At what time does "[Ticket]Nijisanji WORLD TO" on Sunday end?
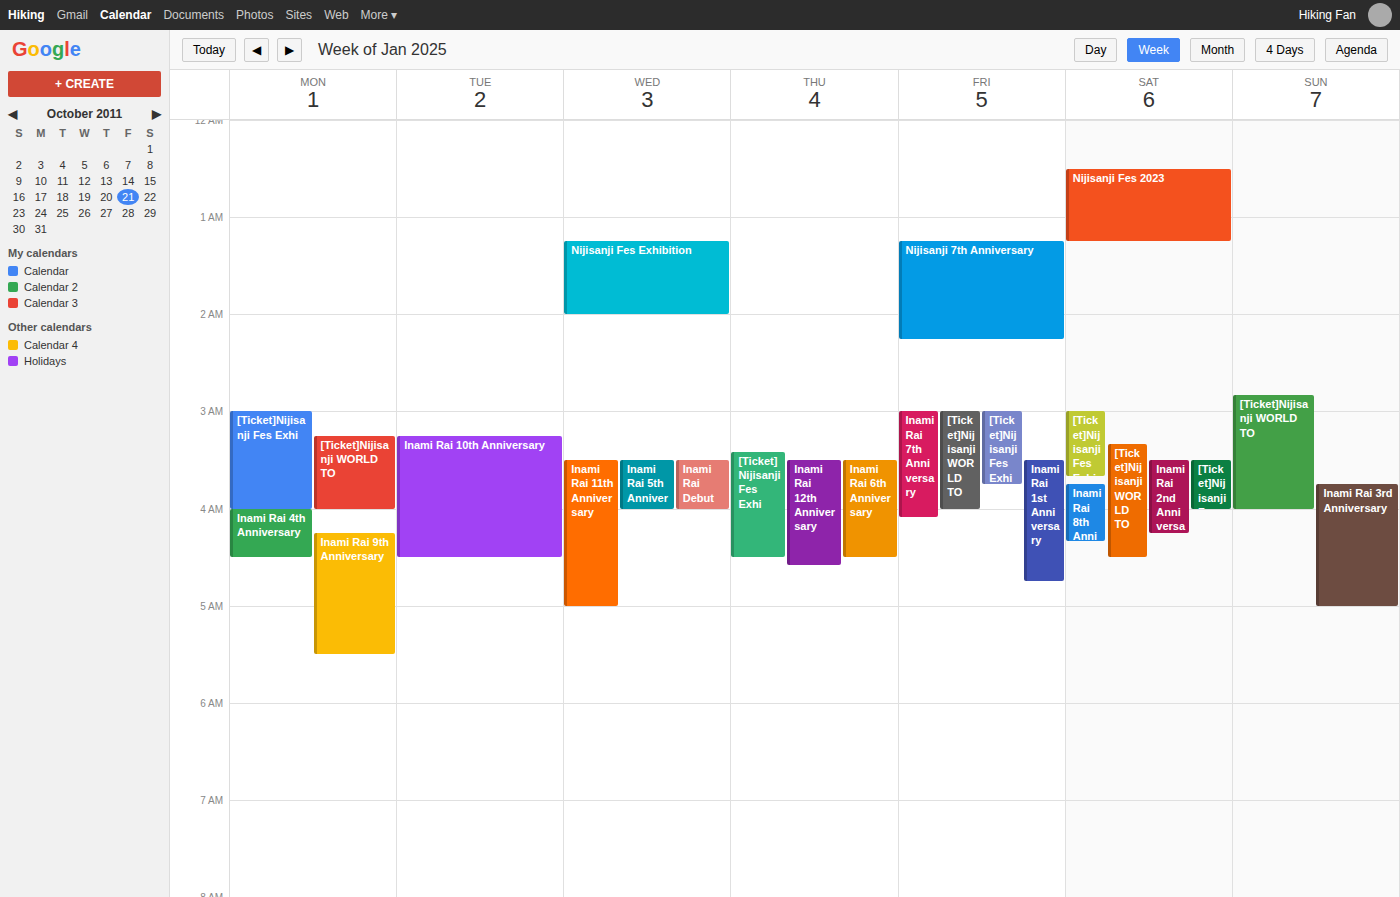
4:00 AM